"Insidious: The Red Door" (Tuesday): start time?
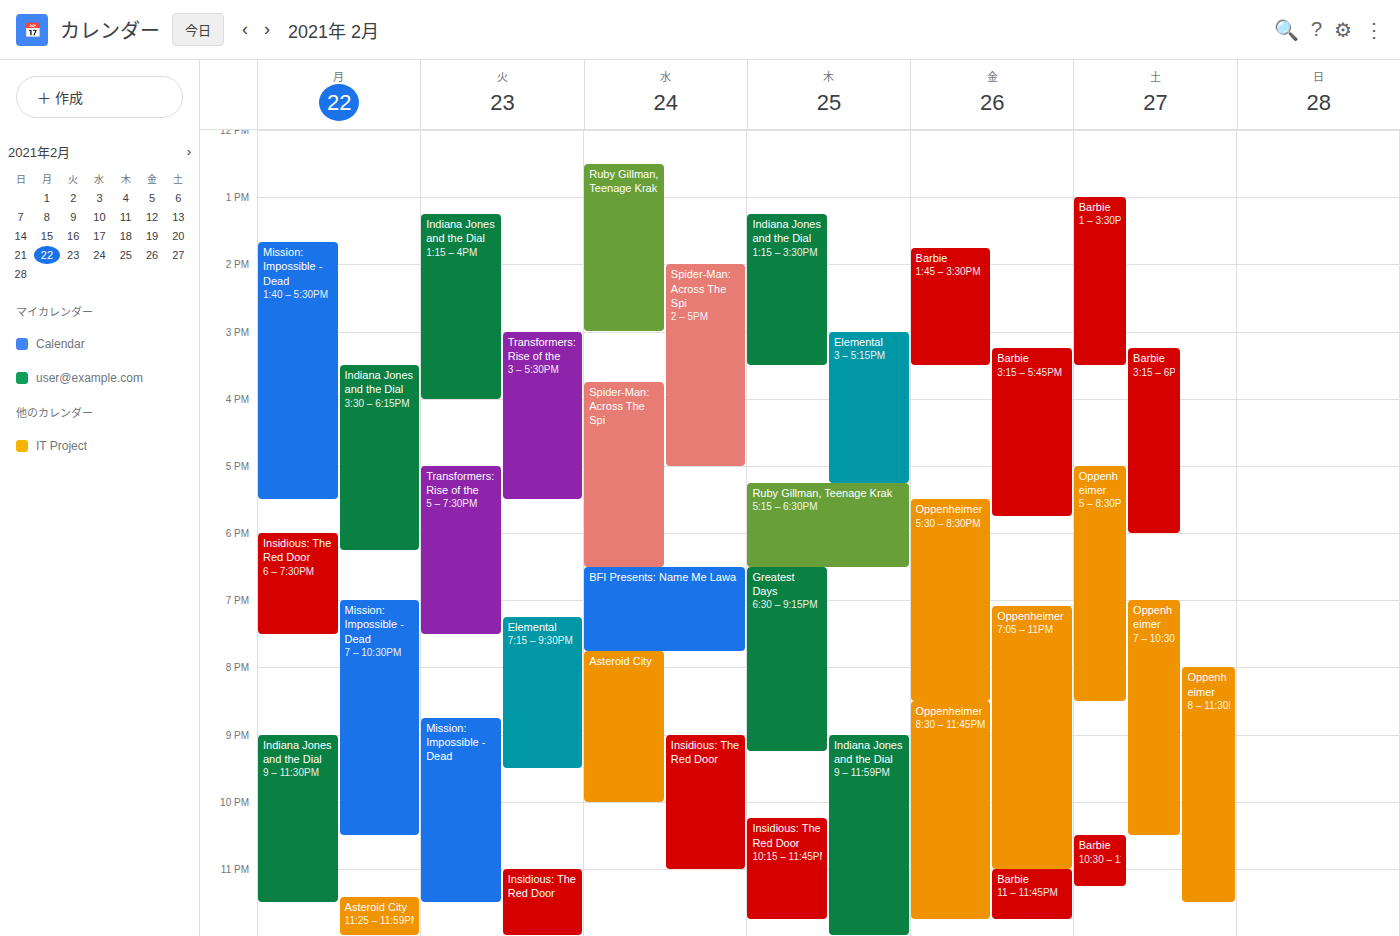
11:00 PM